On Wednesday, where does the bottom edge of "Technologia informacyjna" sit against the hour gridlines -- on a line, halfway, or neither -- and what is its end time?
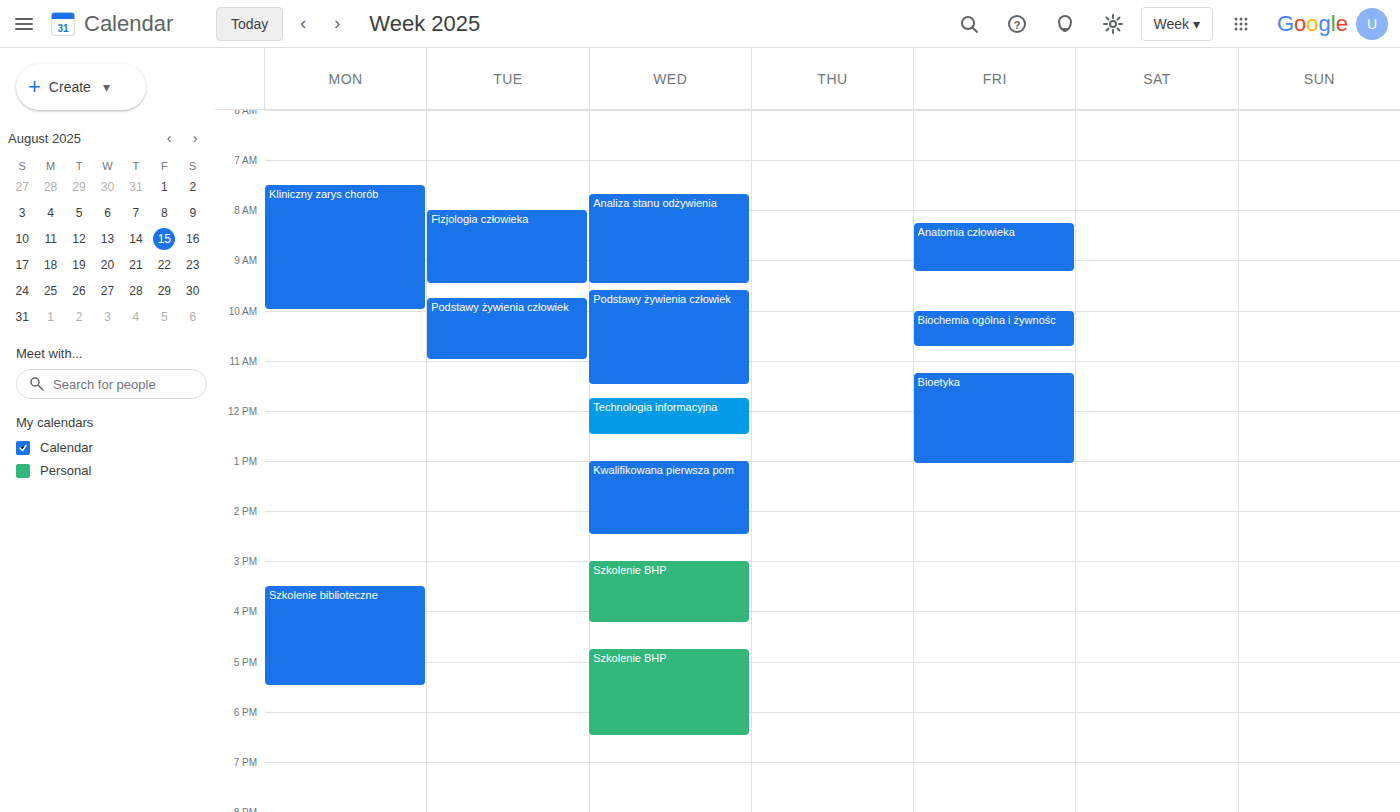
12:30 PM -- halfway between the 12 PM and 1 PM lines.